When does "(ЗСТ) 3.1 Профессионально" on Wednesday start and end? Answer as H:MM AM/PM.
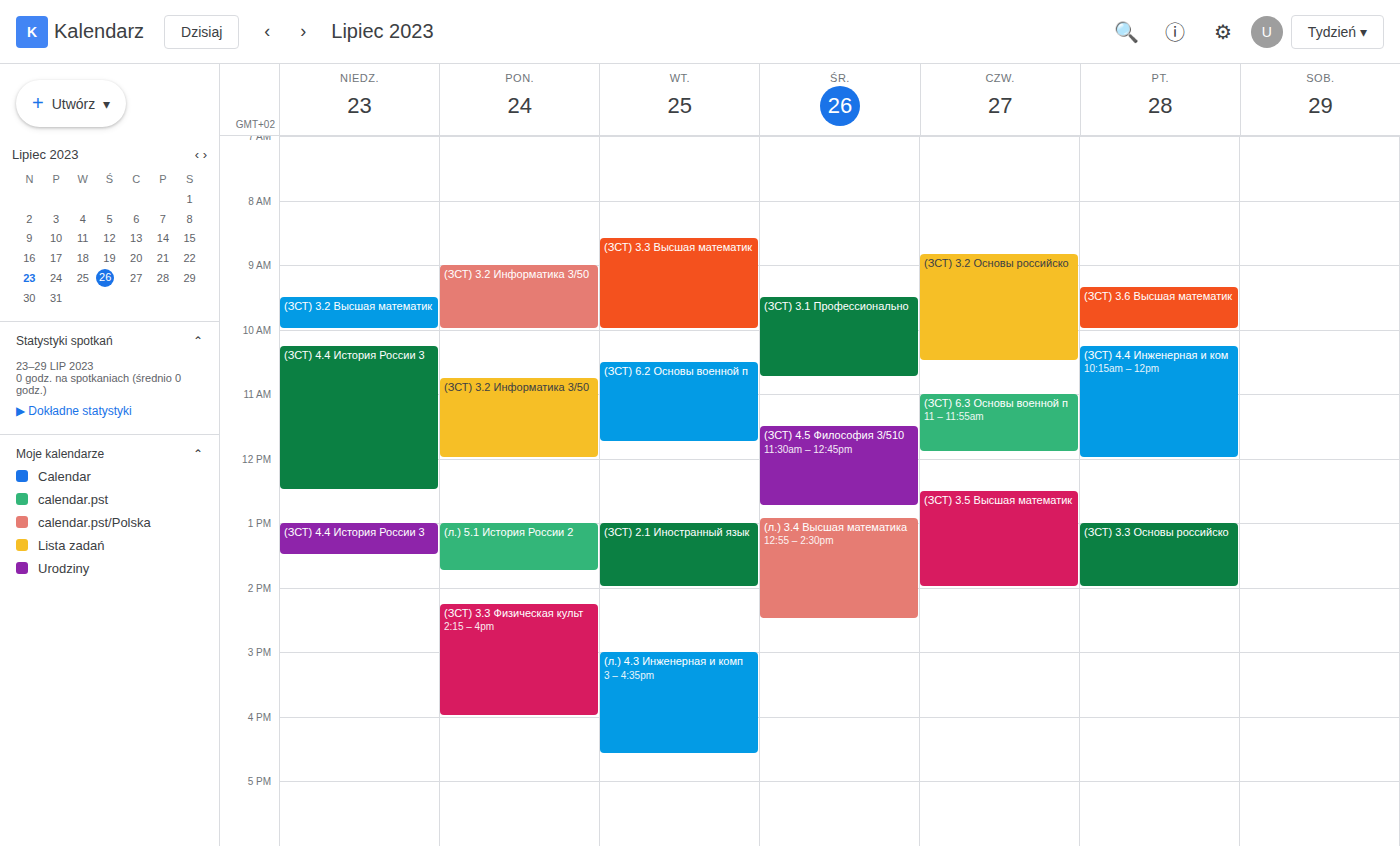
9:30 AM to 10:45 AM